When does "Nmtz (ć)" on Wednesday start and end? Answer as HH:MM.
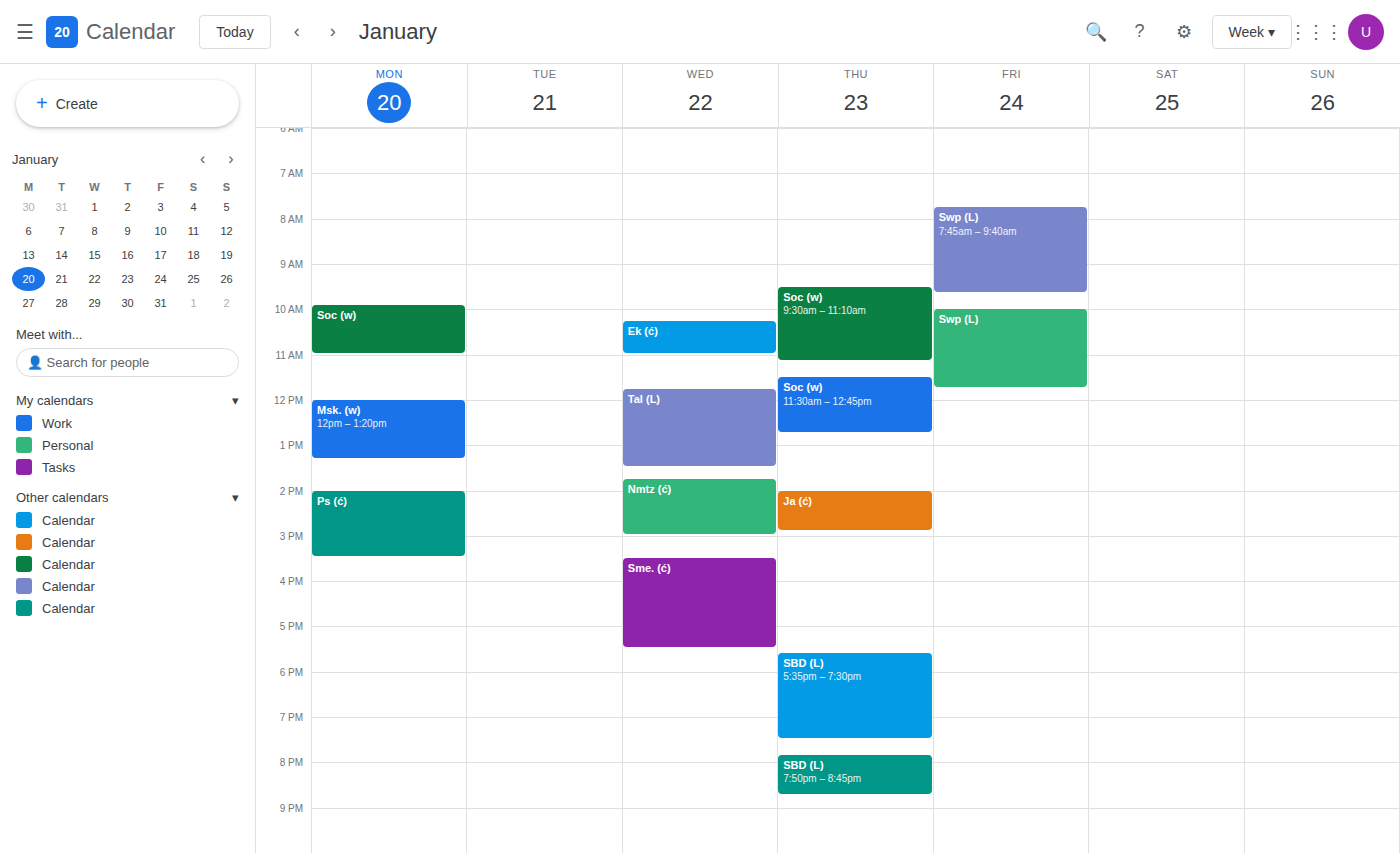
13:45 to 15:00